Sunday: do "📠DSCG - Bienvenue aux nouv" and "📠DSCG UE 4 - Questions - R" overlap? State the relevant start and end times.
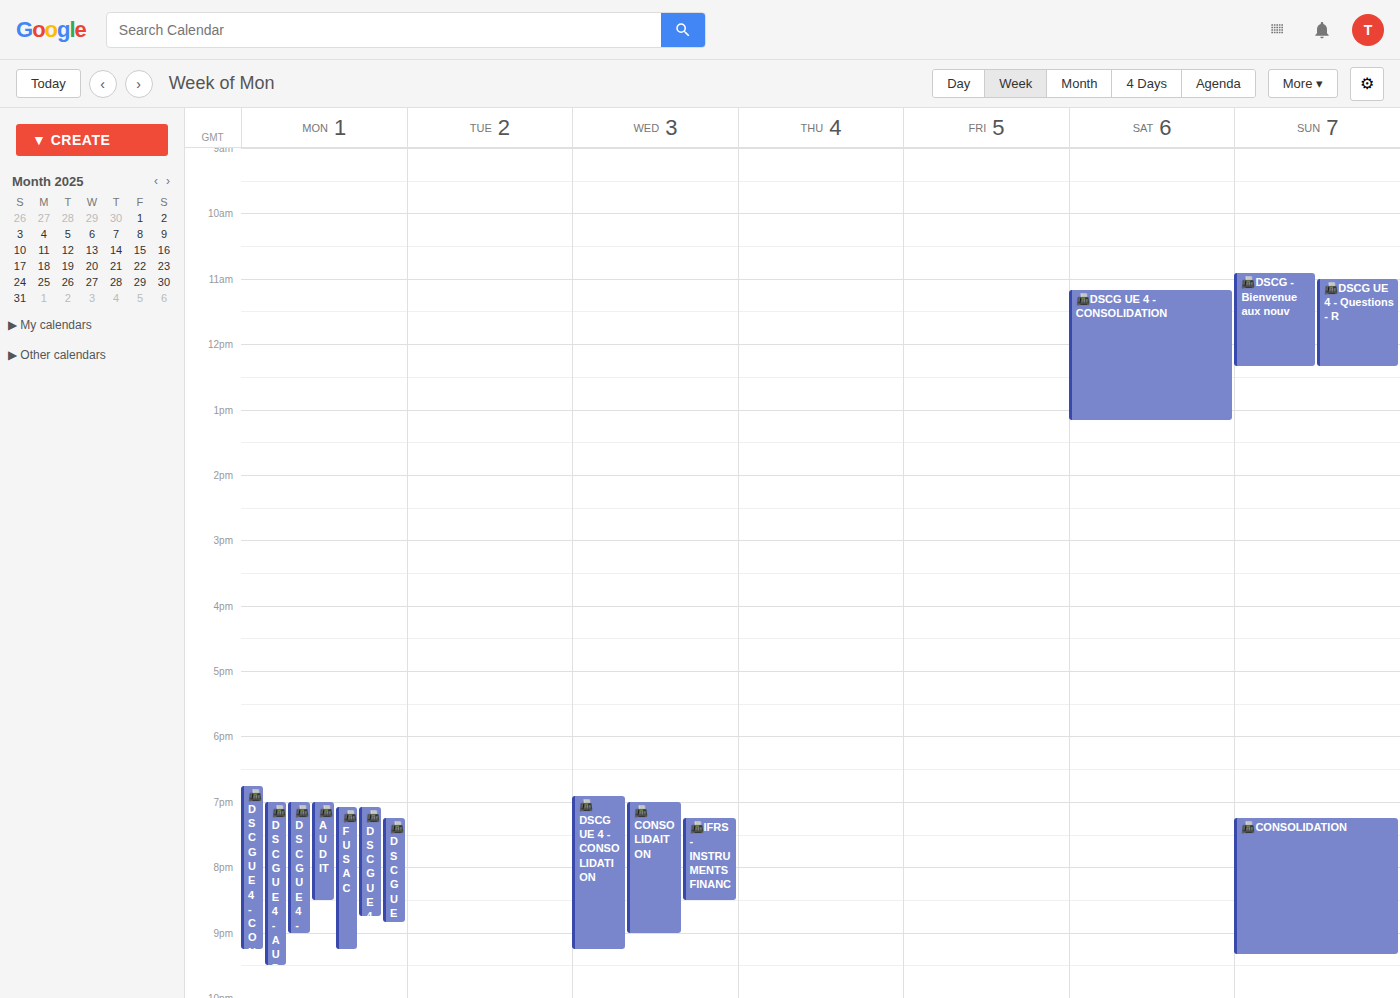
"📠DSCG UE 4 - Questions - R" starts at 11:00, before "📠DSCG - Bienvenue aux nouv" ends at 12:20 -- they overlap.